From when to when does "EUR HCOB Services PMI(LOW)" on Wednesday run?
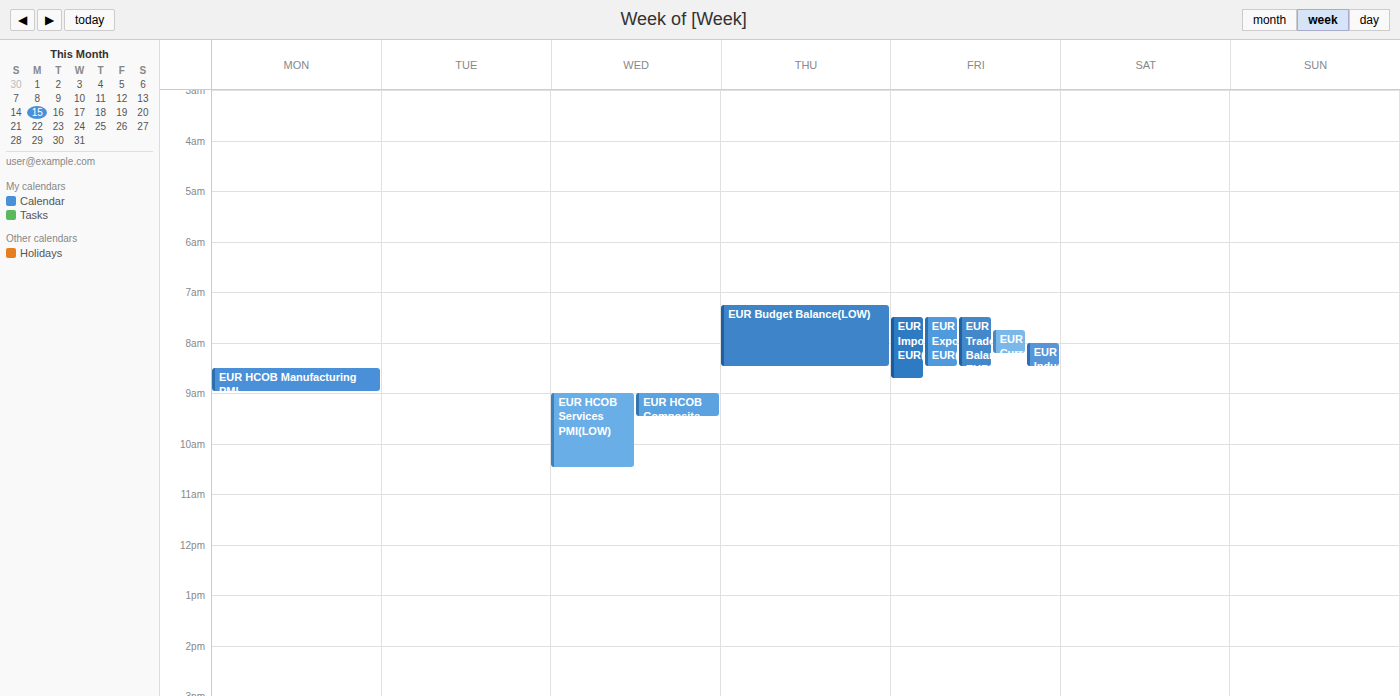
9:00 AM to 10:30 AM